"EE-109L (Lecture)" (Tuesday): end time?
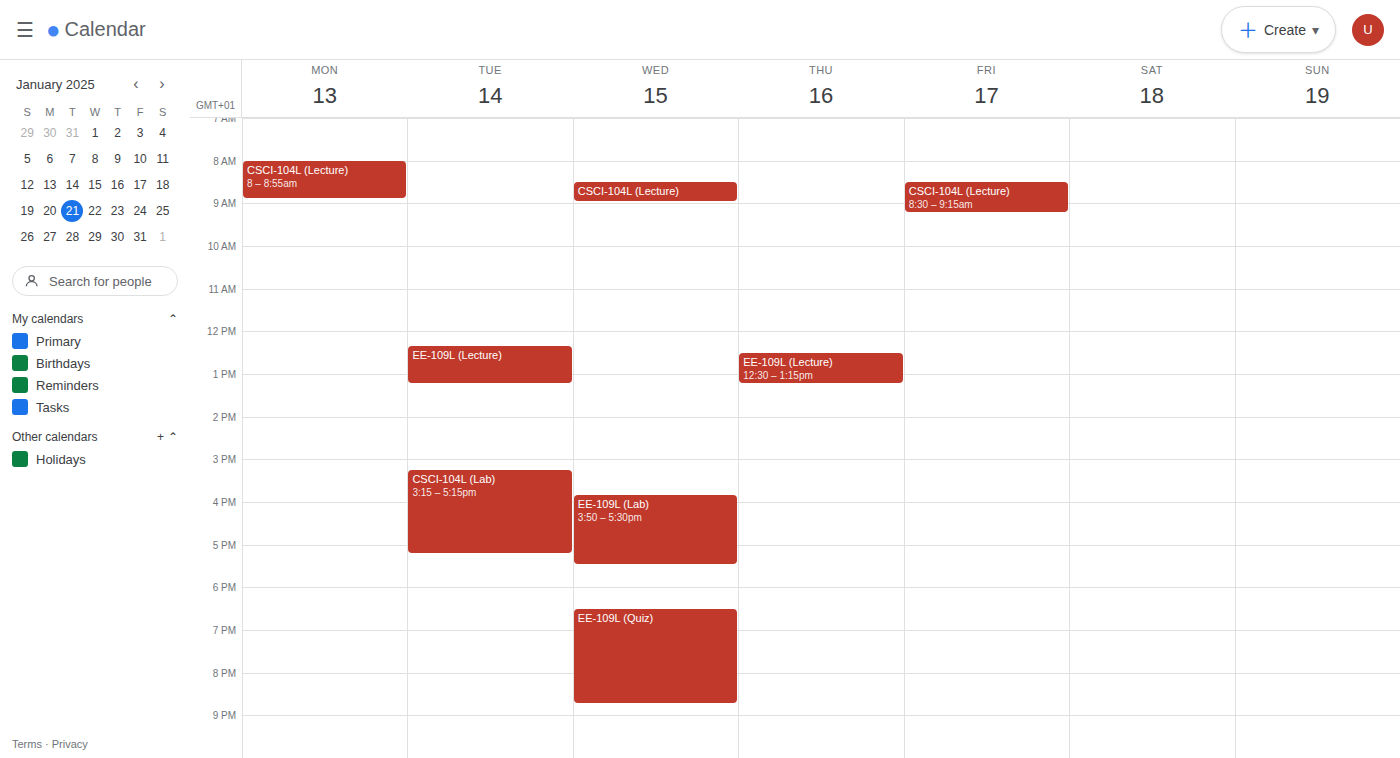
1:15 PM